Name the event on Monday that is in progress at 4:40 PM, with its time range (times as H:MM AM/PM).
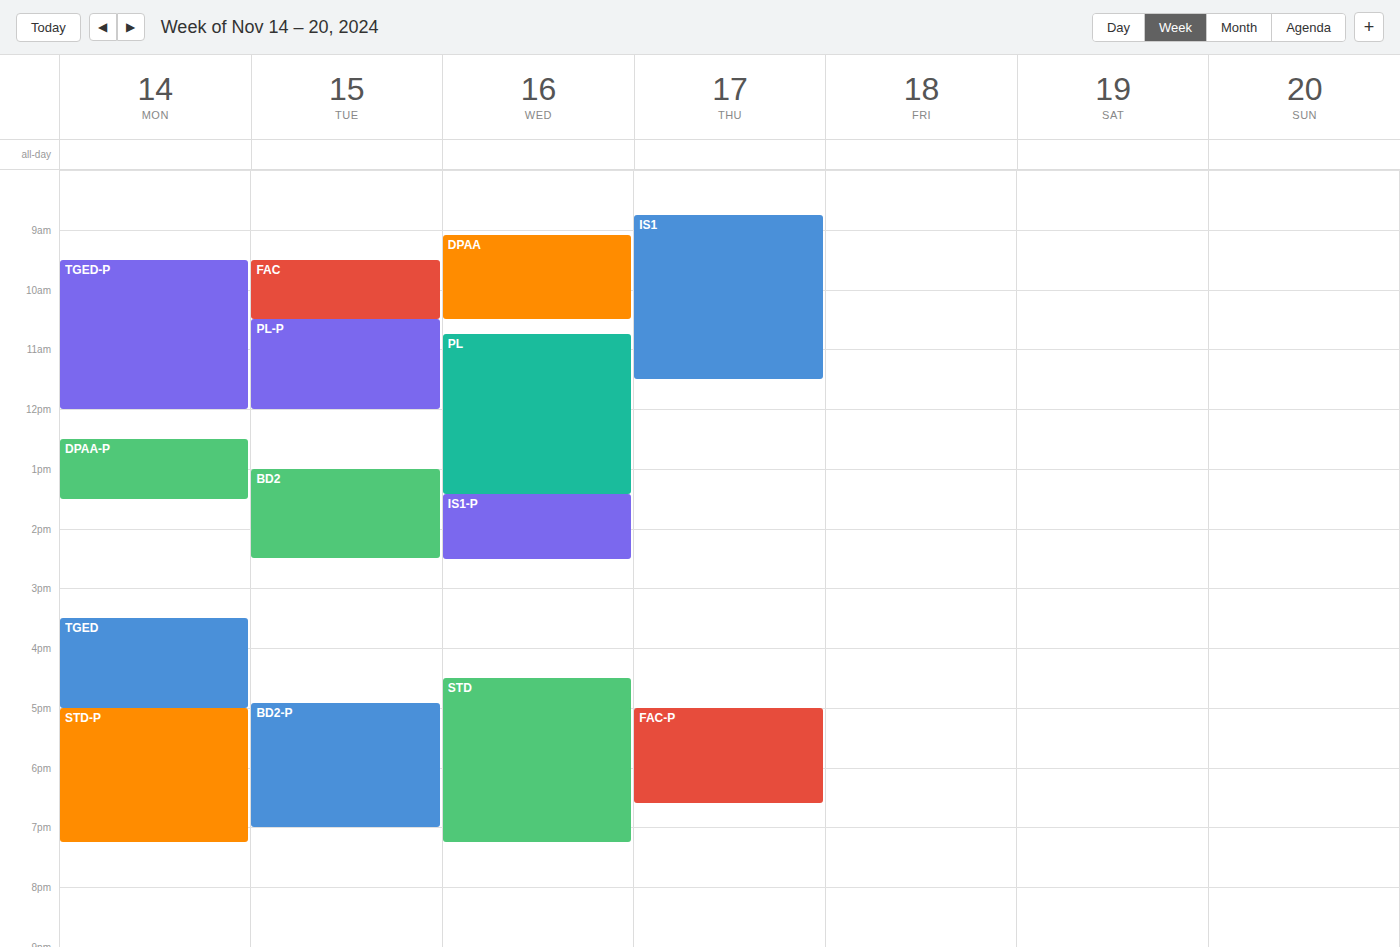
"TGED", 3:30 PM to 5:00 PM